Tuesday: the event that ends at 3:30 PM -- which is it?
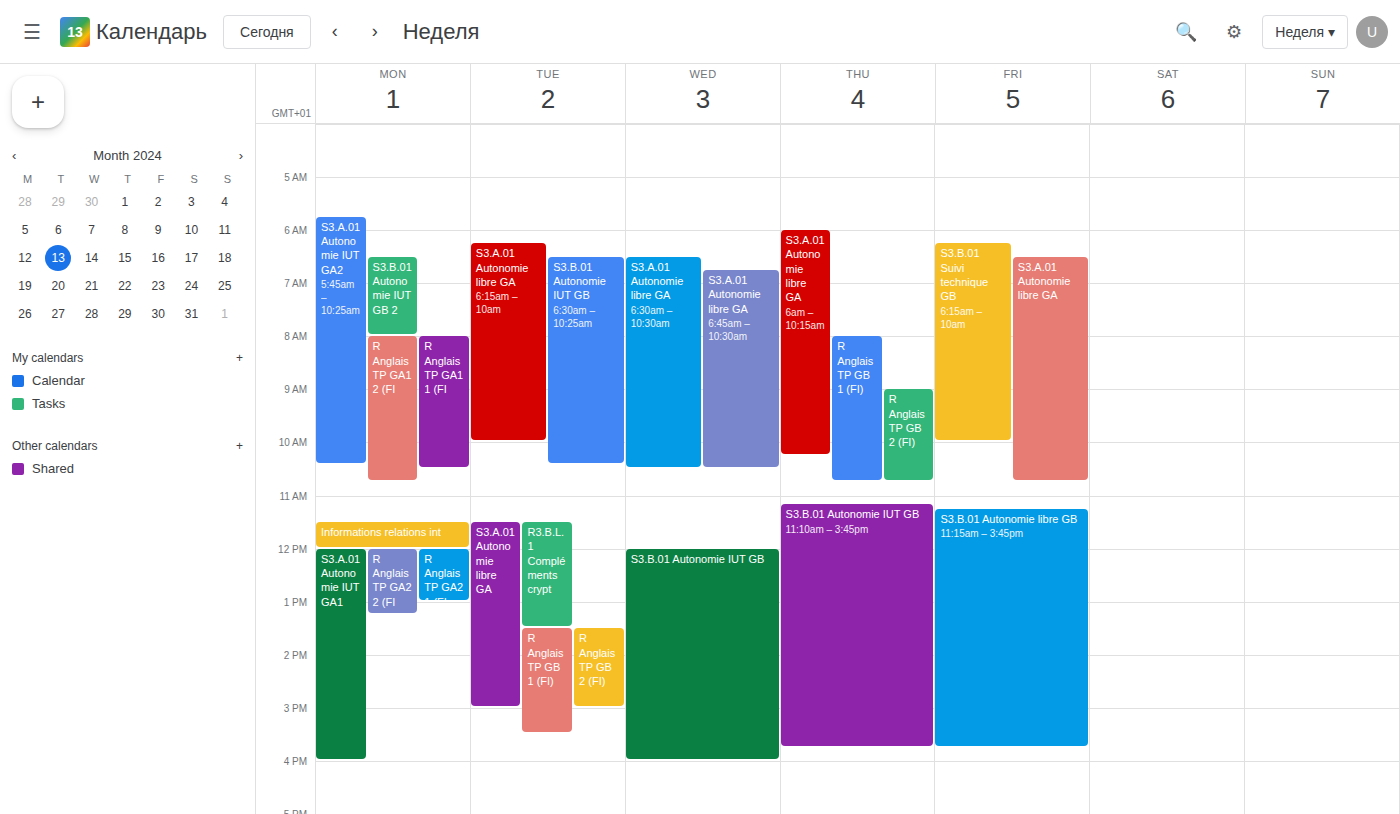
"R Anglais TP GB 1 (FI)"